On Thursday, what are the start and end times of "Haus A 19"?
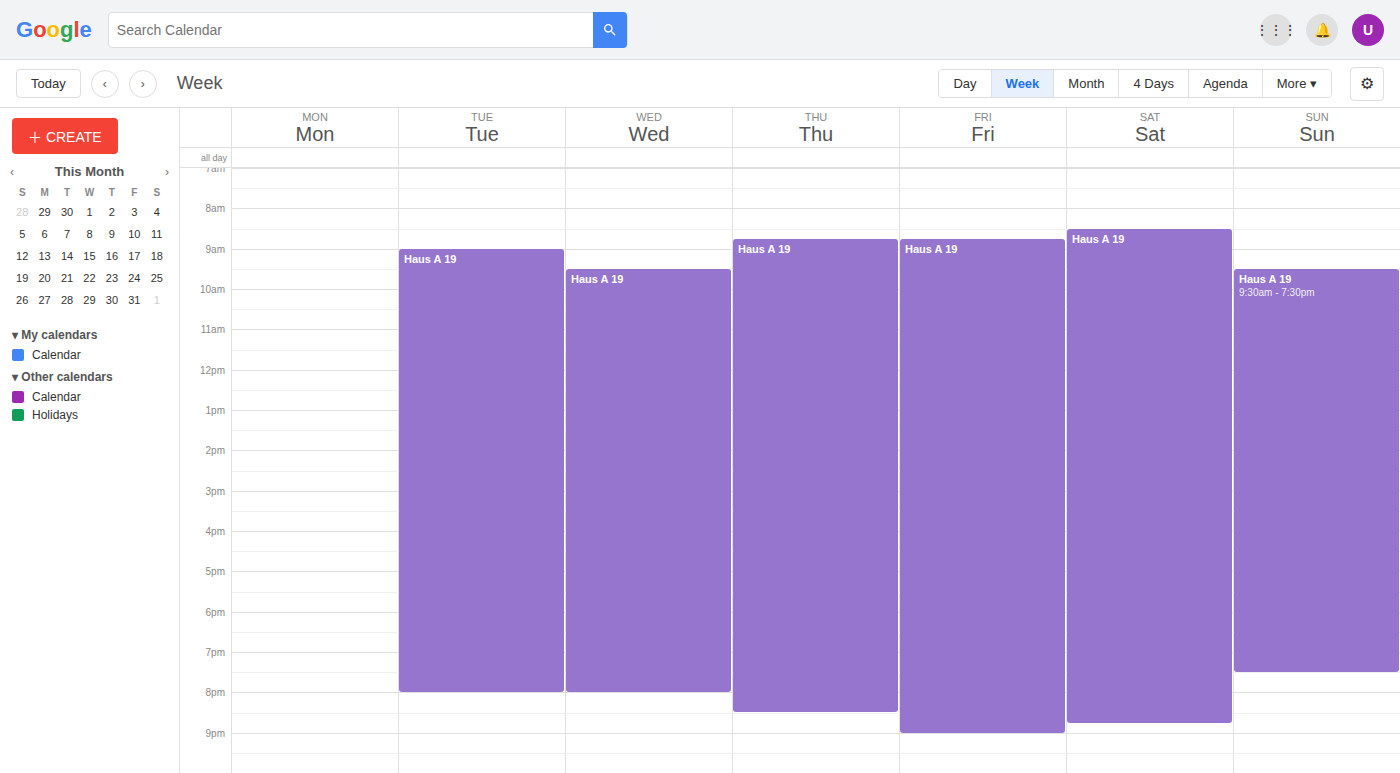
8:45 AM to 8:30 PM